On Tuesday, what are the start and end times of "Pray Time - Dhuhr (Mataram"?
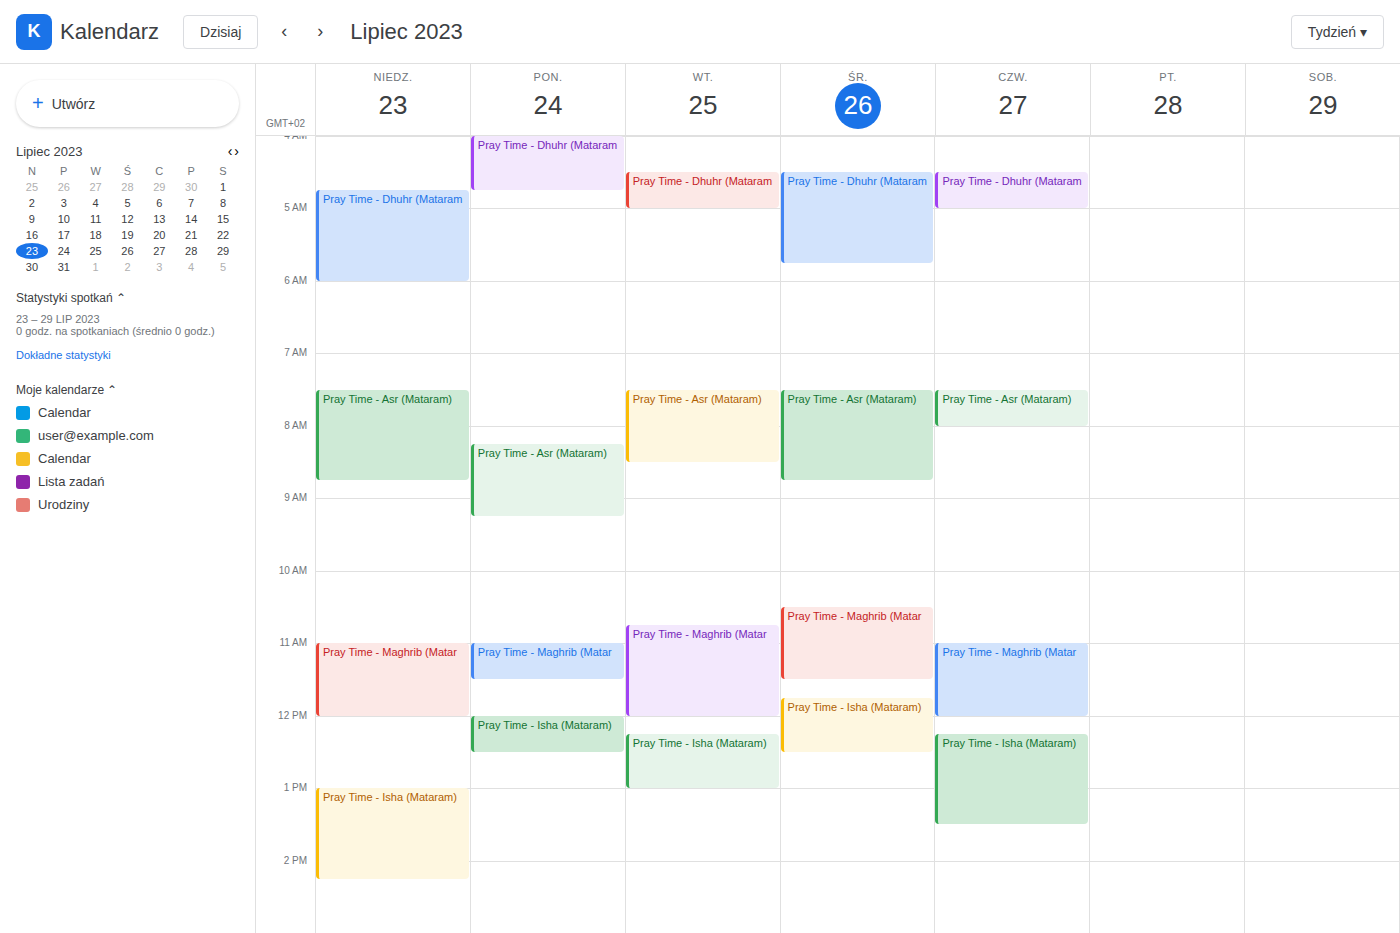
04:30 to 05:00